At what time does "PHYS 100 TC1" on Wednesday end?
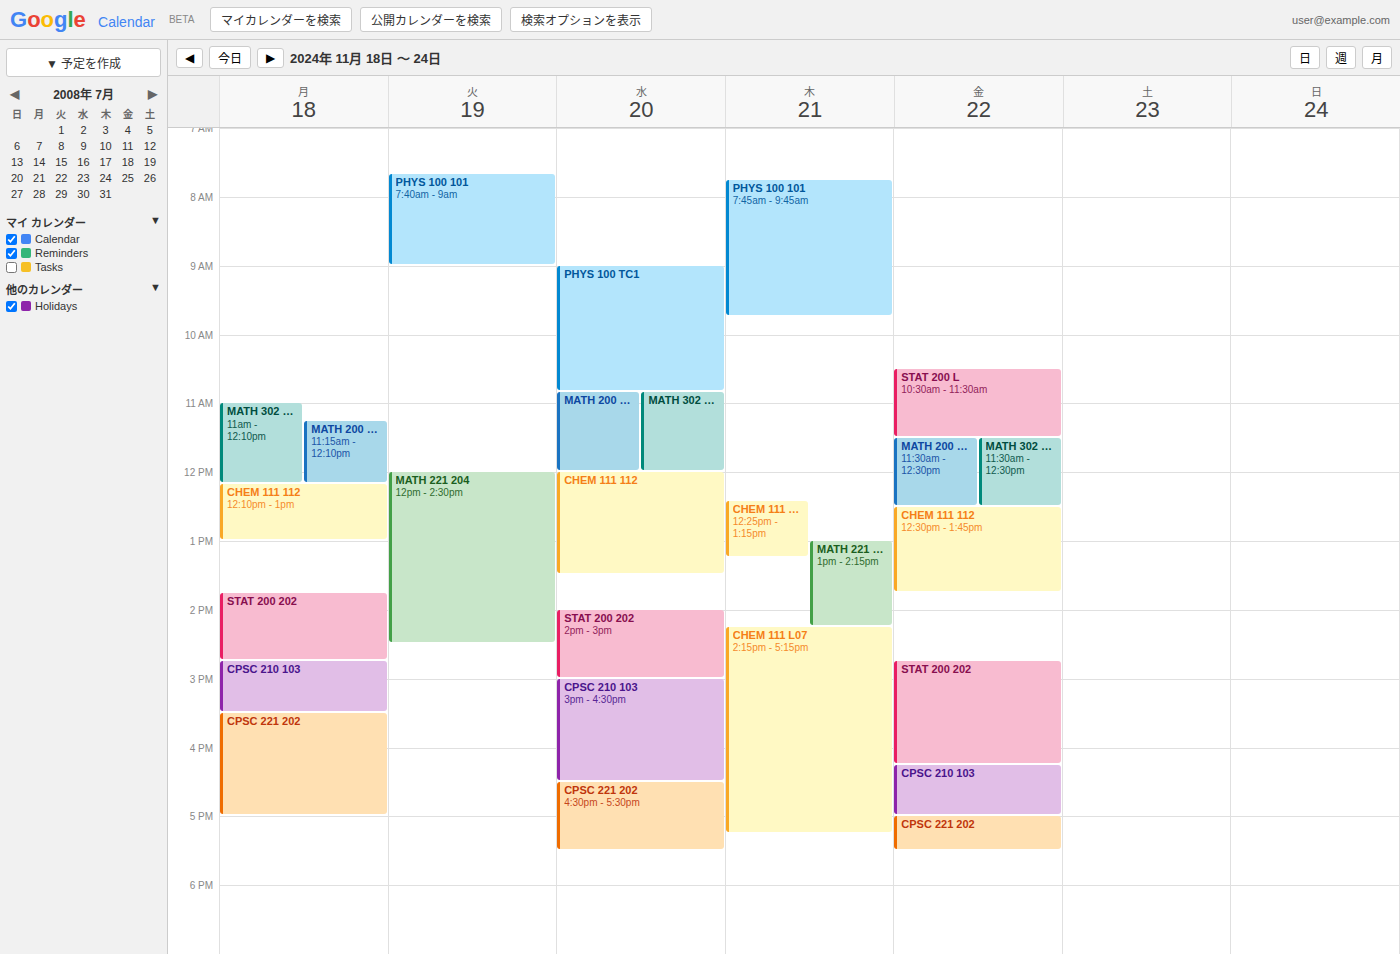
10:50 AM